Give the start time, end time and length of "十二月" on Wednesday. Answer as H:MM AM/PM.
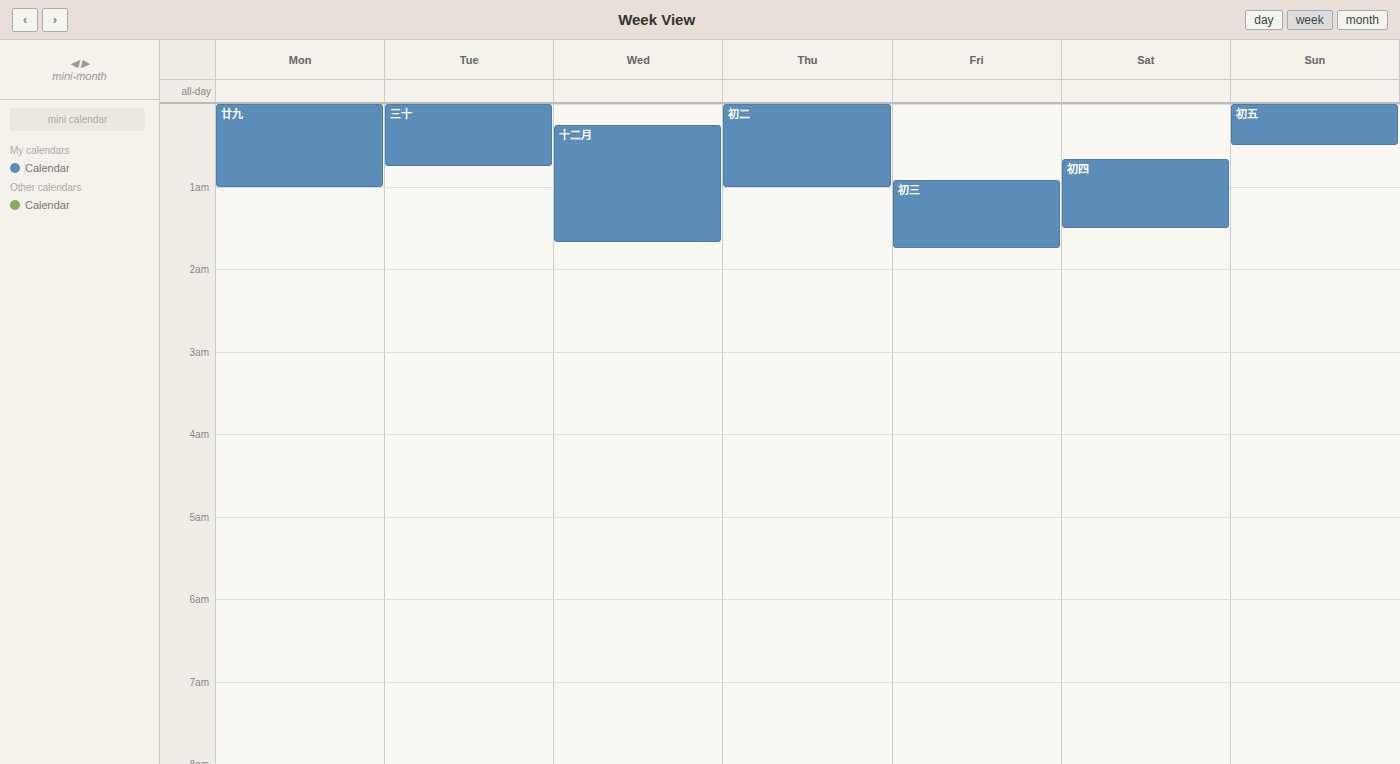
12:15 AM to 1:40 AM, 1 hour 25 minutes